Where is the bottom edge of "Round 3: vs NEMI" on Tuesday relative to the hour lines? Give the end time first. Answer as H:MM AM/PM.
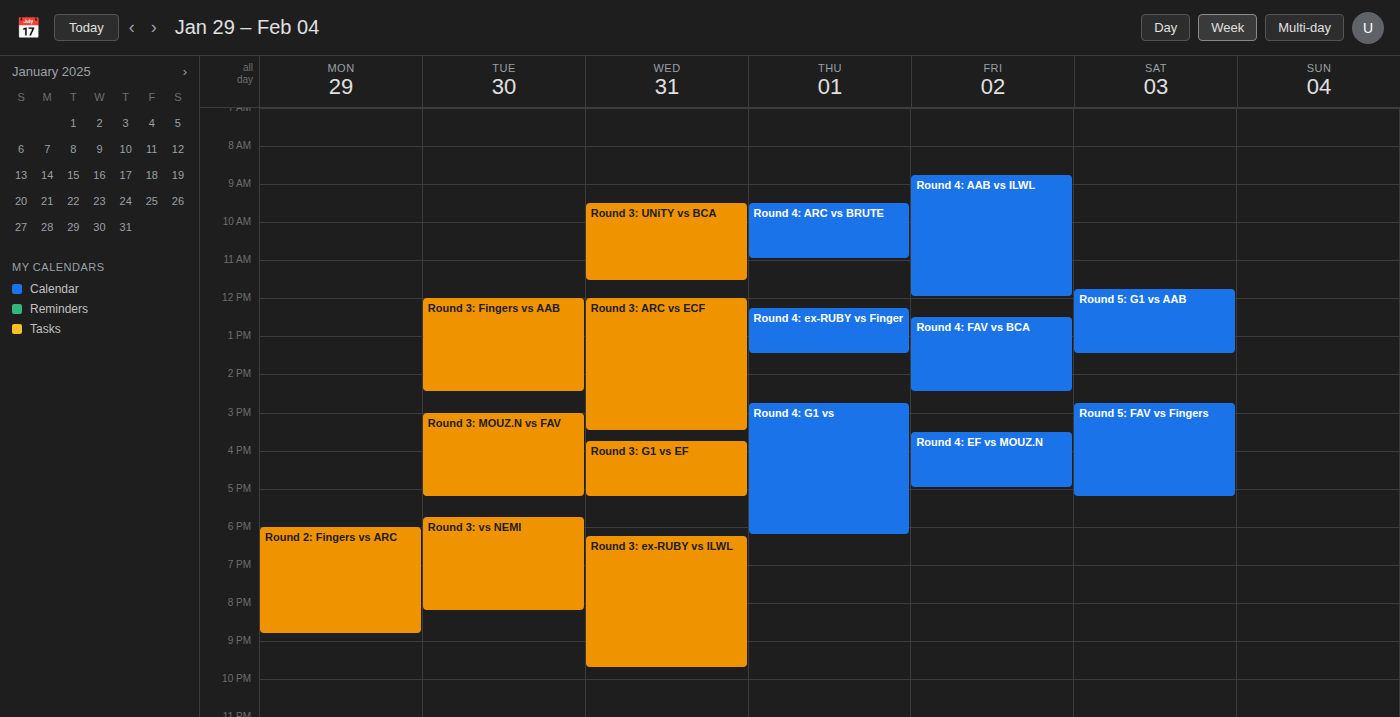
8:15 PM -- neither: a quarter of the way from the 8 PM line to the 9 PM line.